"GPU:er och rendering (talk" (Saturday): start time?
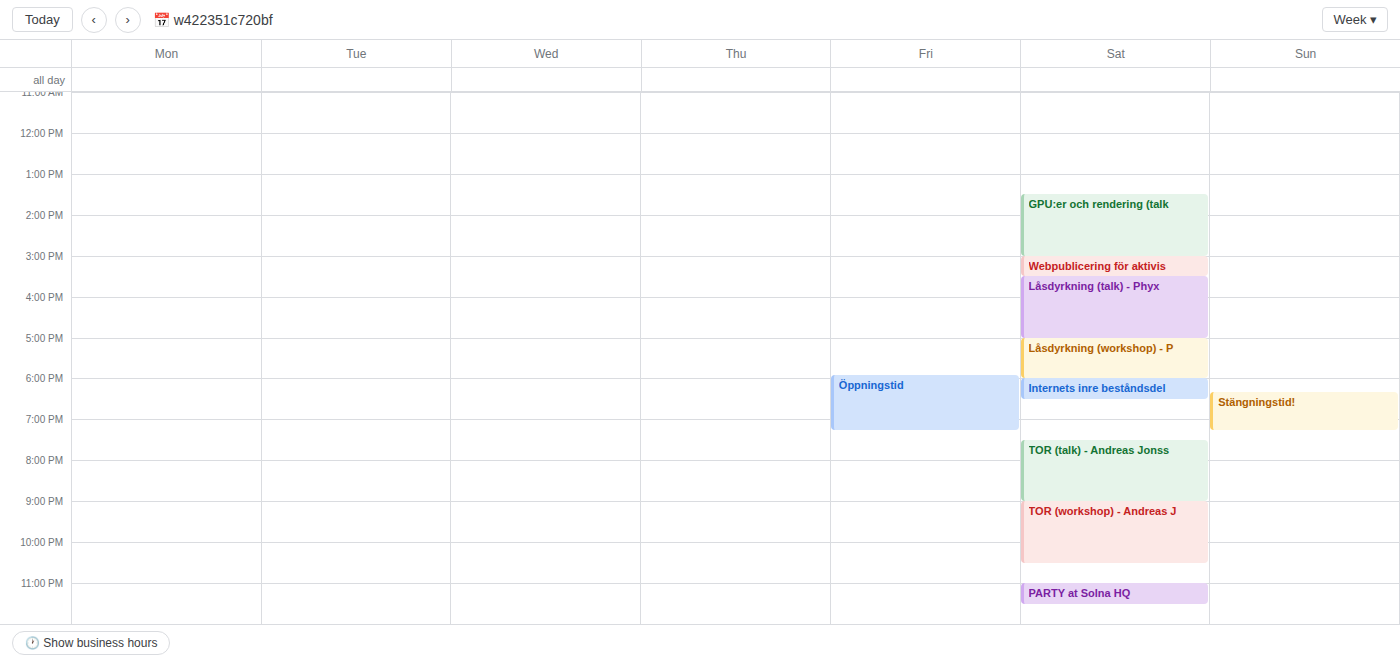
1:30 PM